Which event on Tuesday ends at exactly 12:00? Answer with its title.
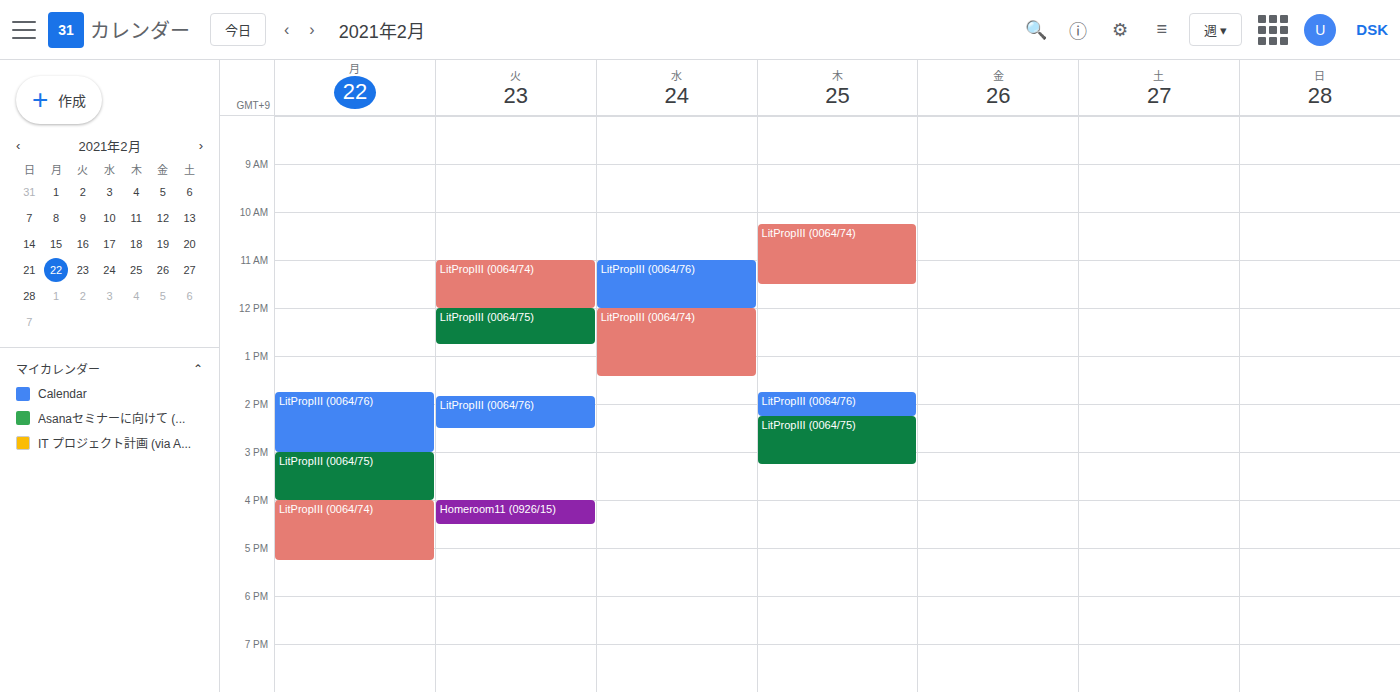
"LitPropIII (0064/74)"